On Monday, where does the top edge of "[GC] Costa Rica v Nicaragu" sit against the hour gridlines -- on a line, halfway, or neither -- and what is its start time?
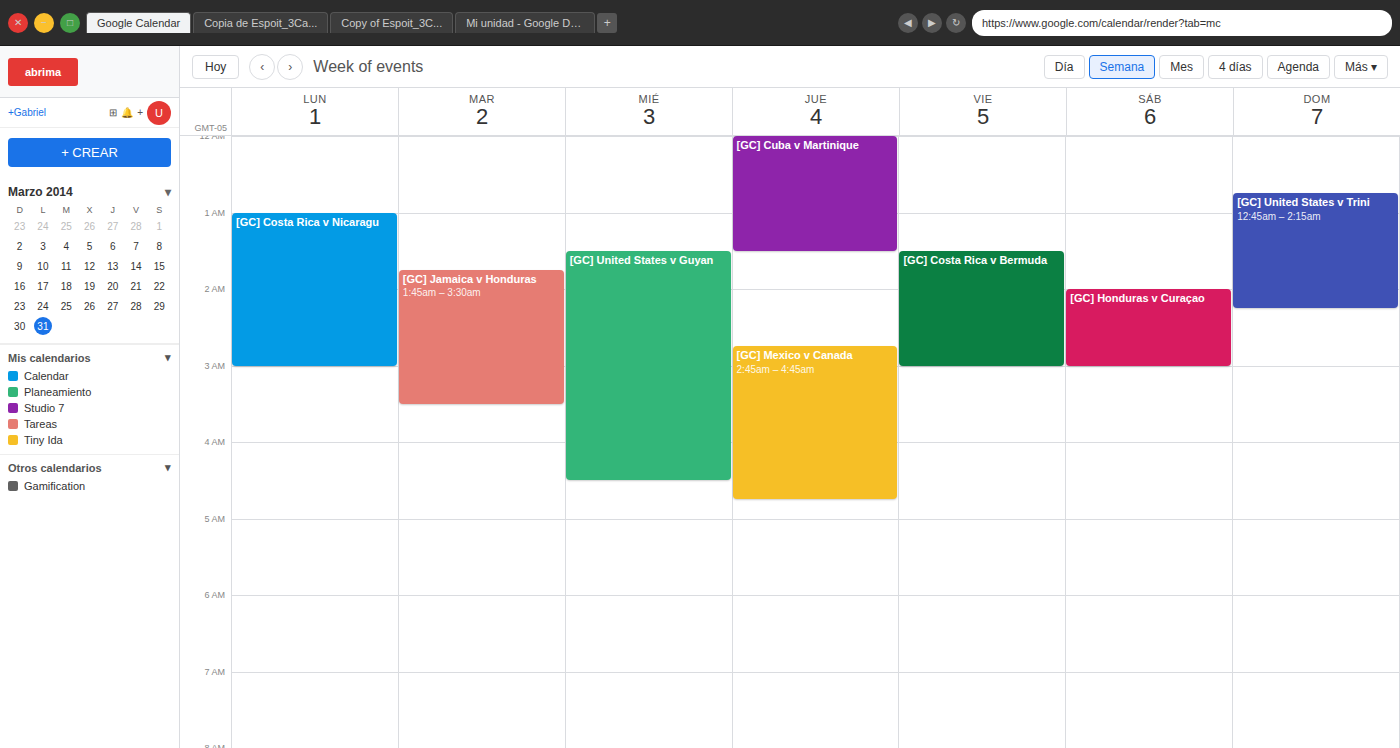
1:00 AM -- exactly on the 1 AM line.